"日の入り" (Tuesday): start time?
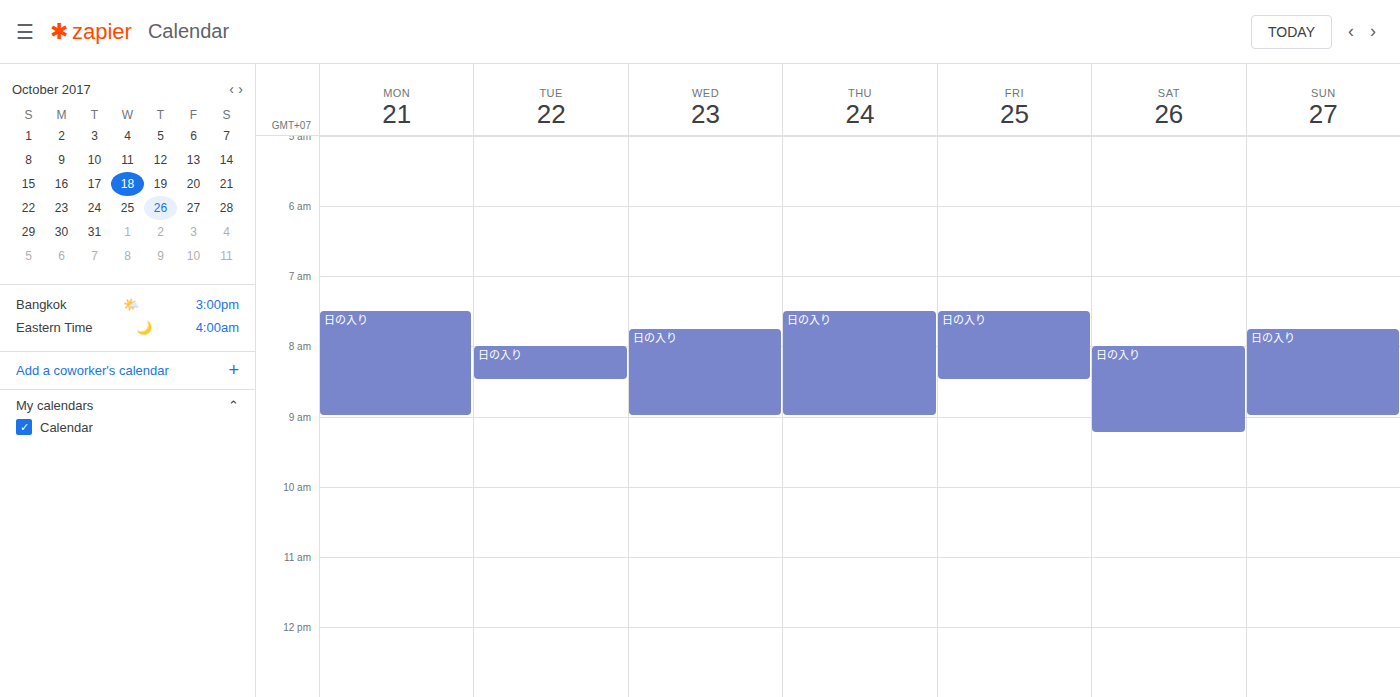
8:00 AM